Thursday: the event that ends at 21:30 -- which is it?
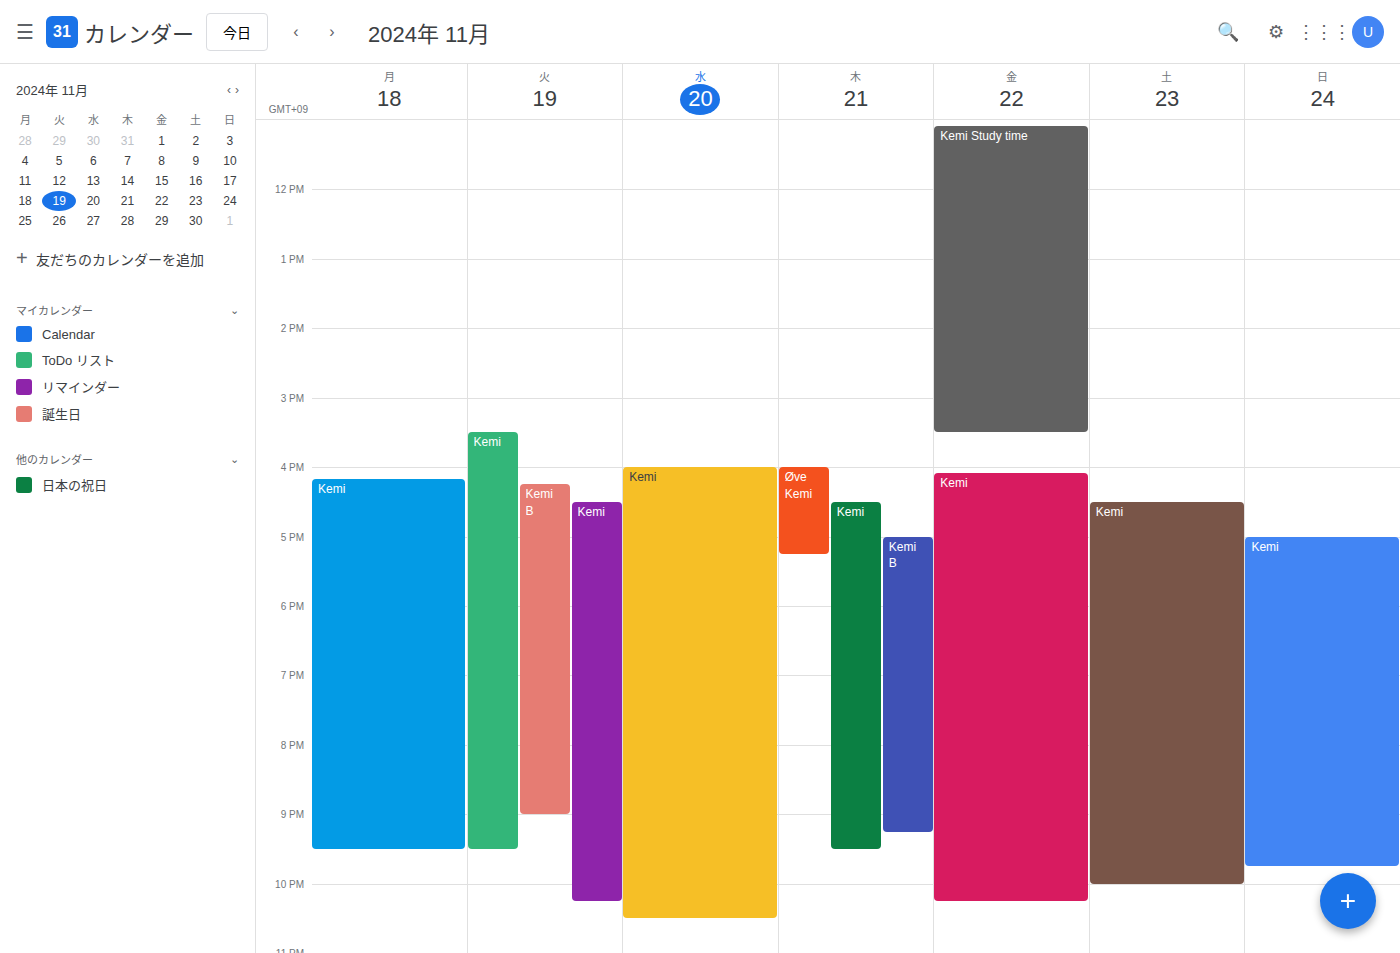
"Kemi"